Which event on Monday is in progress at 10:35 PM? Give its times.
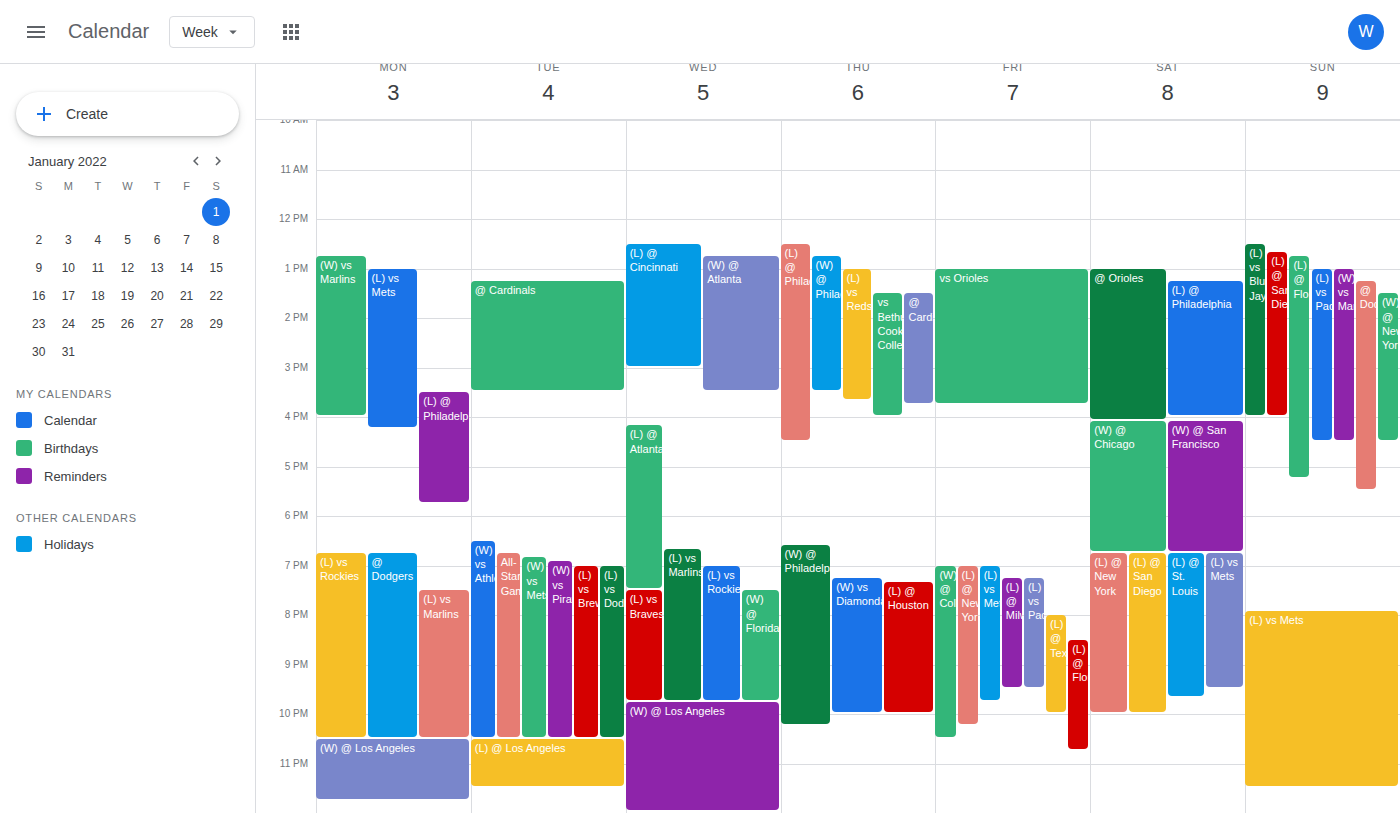
"(W) @ Los Angeles", 10:30 PM to 11:45 PM